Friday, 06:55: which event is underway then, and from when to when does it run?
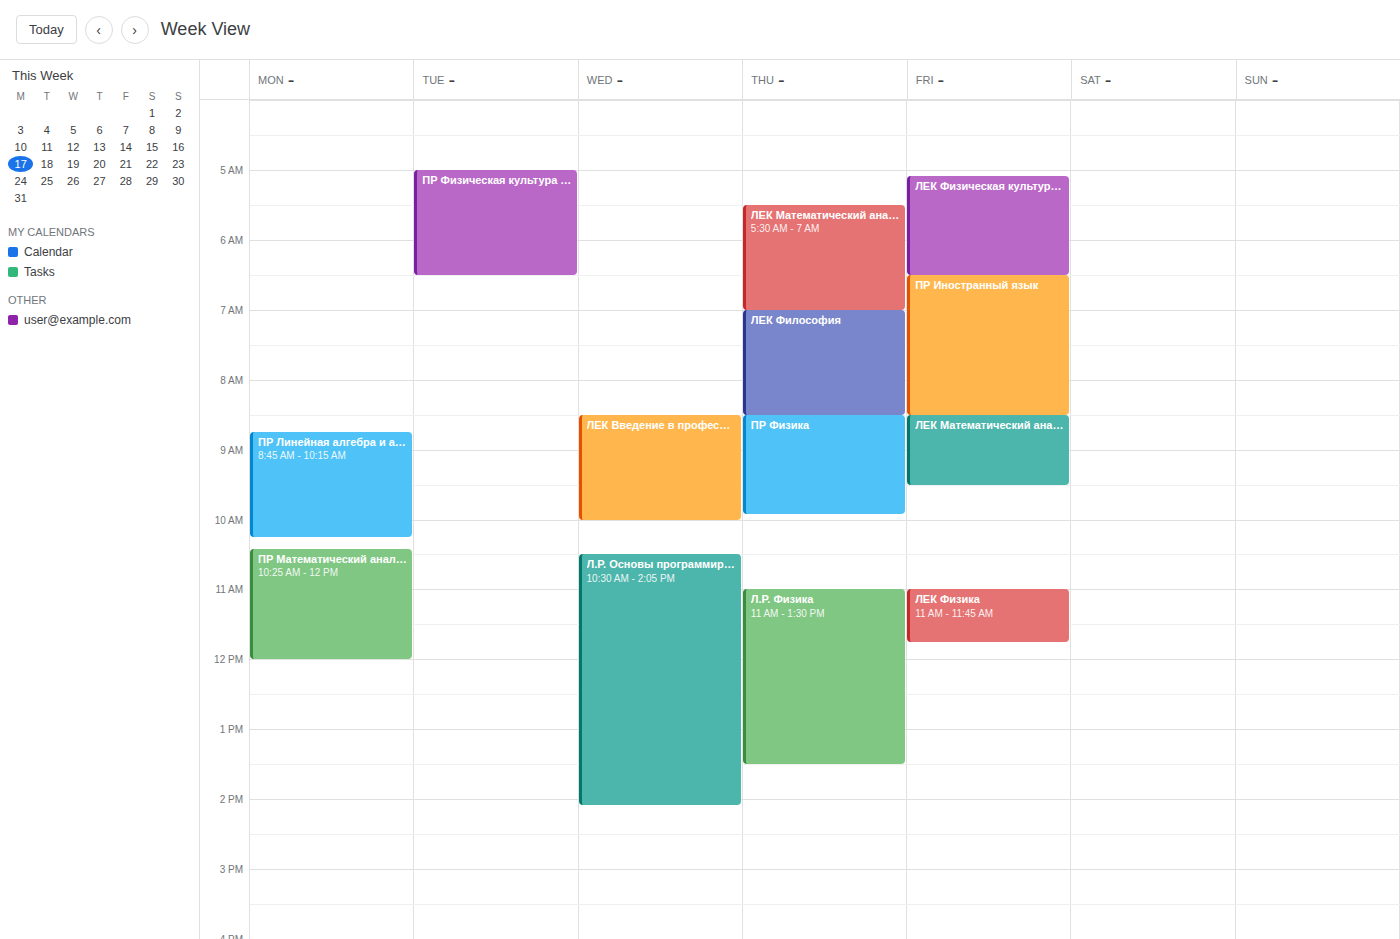
"ПР Иностранный язык", 06:30 to 08:30